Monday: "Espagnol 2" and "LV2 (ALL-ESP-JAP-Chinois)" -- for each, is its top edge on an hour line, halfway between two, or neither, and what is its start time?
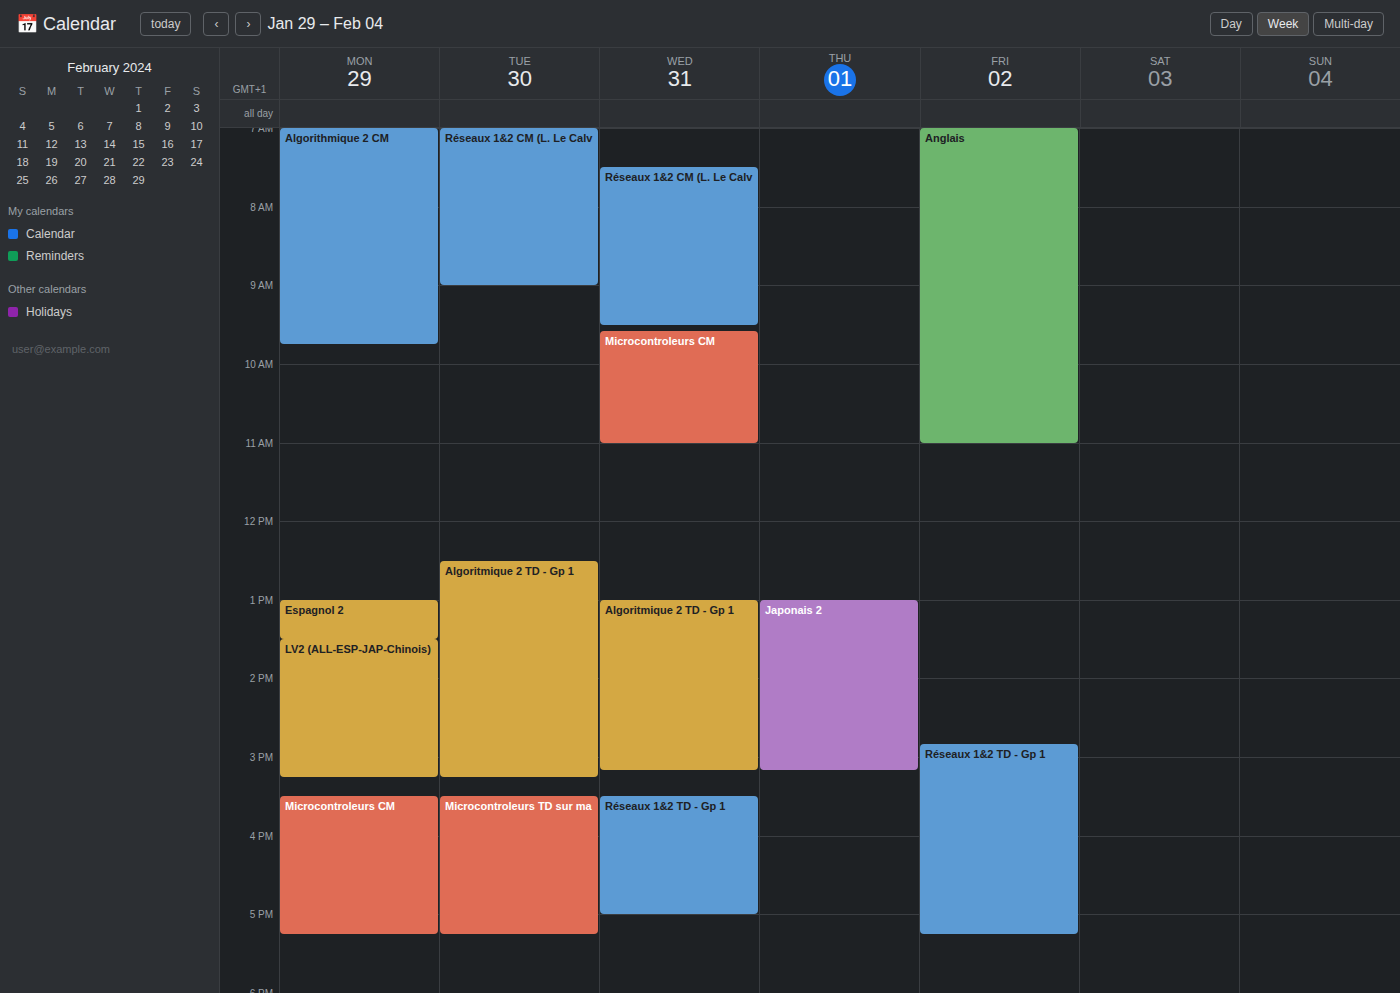
"Espagnol 2": 1:00 PM, exactly on the 1 PM line. "LV2 (ALL-ESP-JAP-Chinois)": 1:30 PM, halfway between the 1 PM and 2 PM lines.